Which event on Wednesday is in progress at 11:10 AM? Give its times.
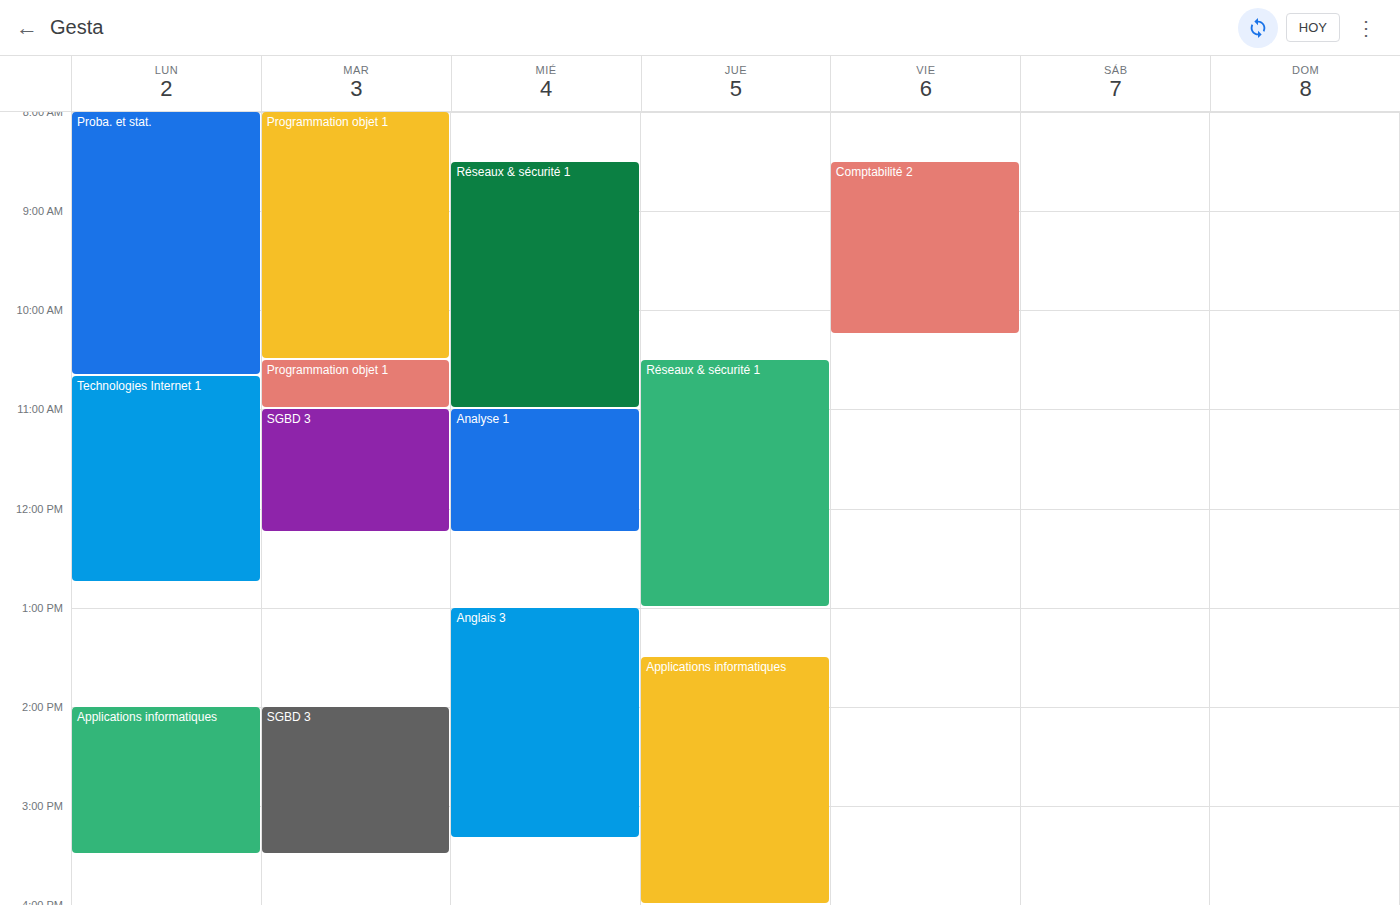
"Analyse 1", 11:00 AM to 12:15 PM